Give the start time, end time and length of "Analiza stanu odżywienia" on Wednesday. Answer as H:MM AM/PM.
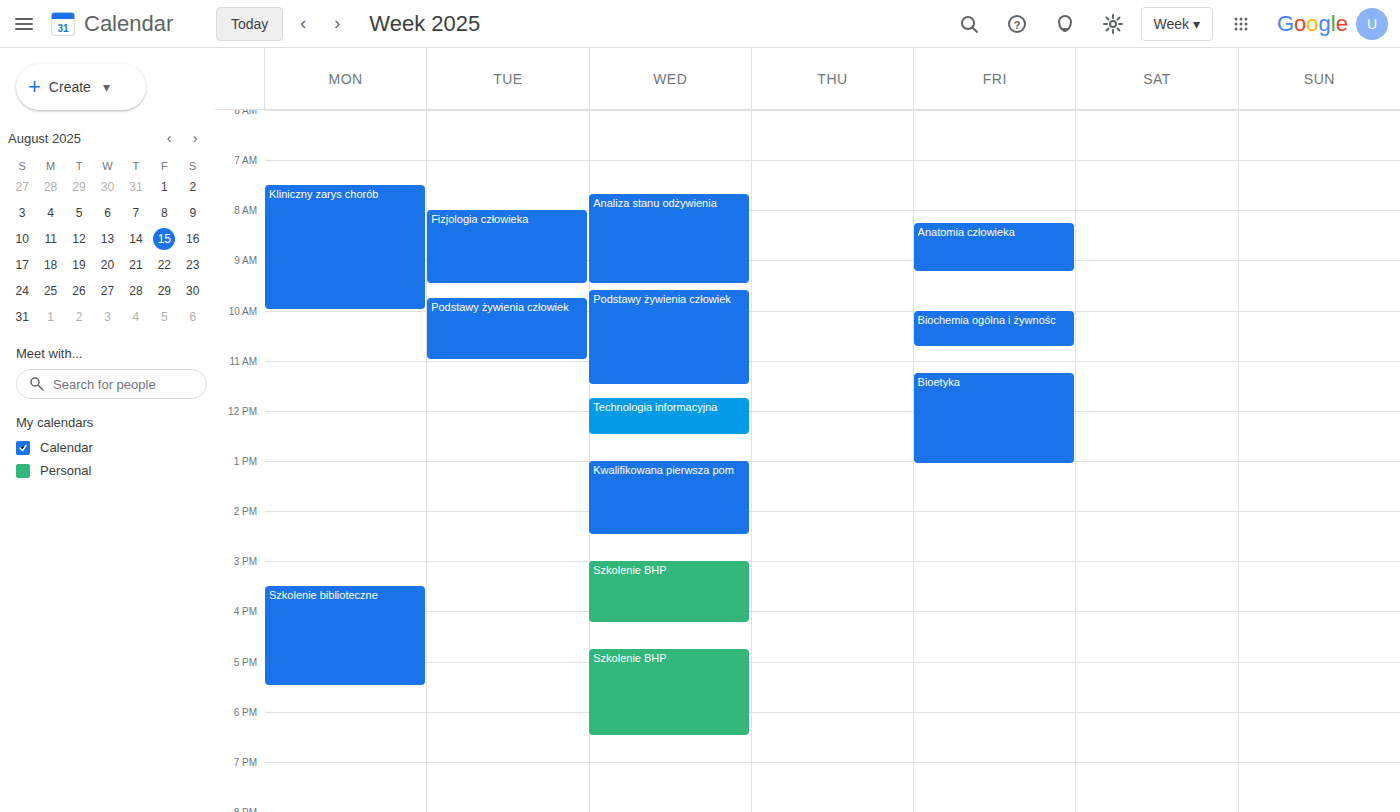
7:40 AM to 9:30 AM, 1 hour 50 minutes